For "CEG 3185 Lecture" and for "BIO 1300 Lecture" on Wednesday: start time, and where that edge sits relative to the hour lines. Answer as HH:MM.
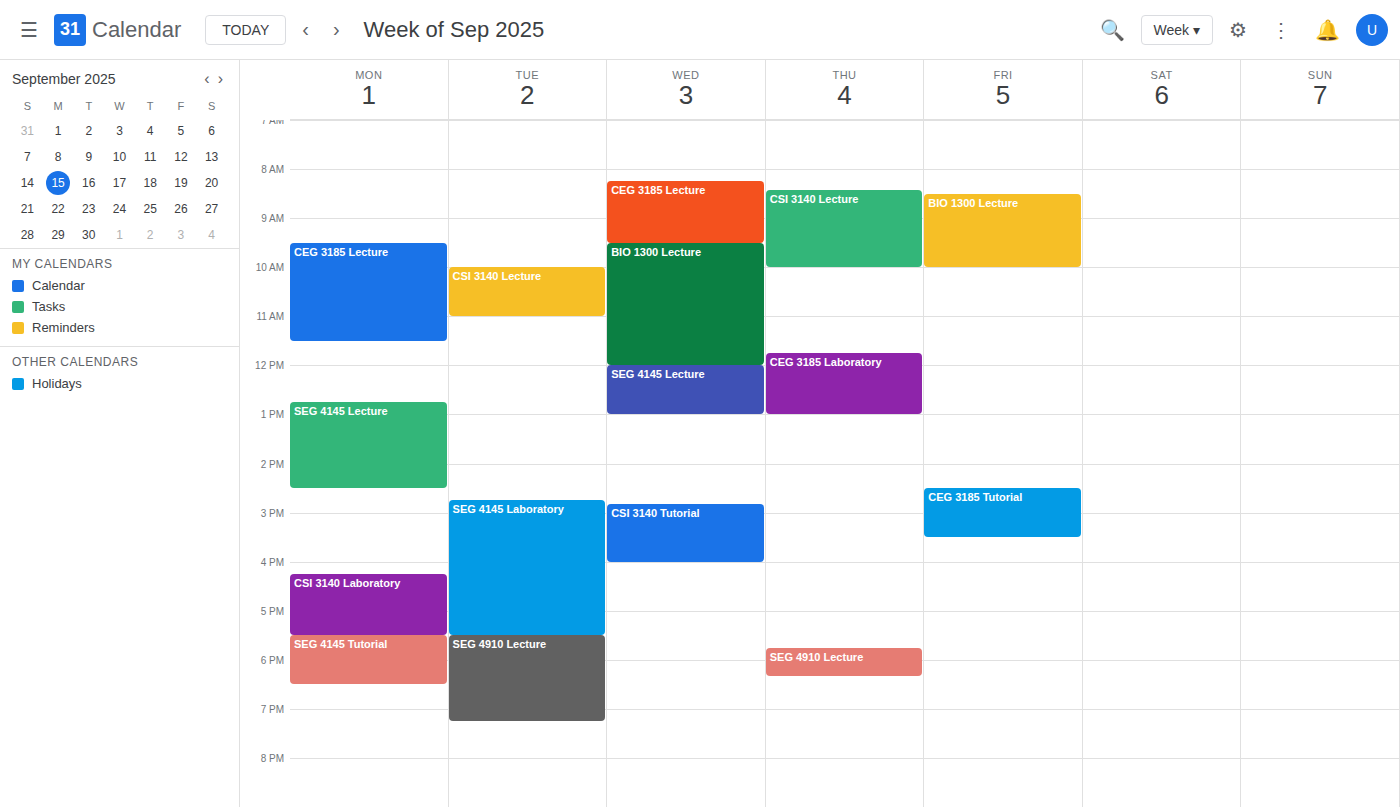
"CEG 3185 Lecture": 08:15, neither: a quarter of the way from the 08:00 line to the 09:00 line. "BIO 1300 Lecture": 09:30, halfway between the 09:00 and 10:00 lines.